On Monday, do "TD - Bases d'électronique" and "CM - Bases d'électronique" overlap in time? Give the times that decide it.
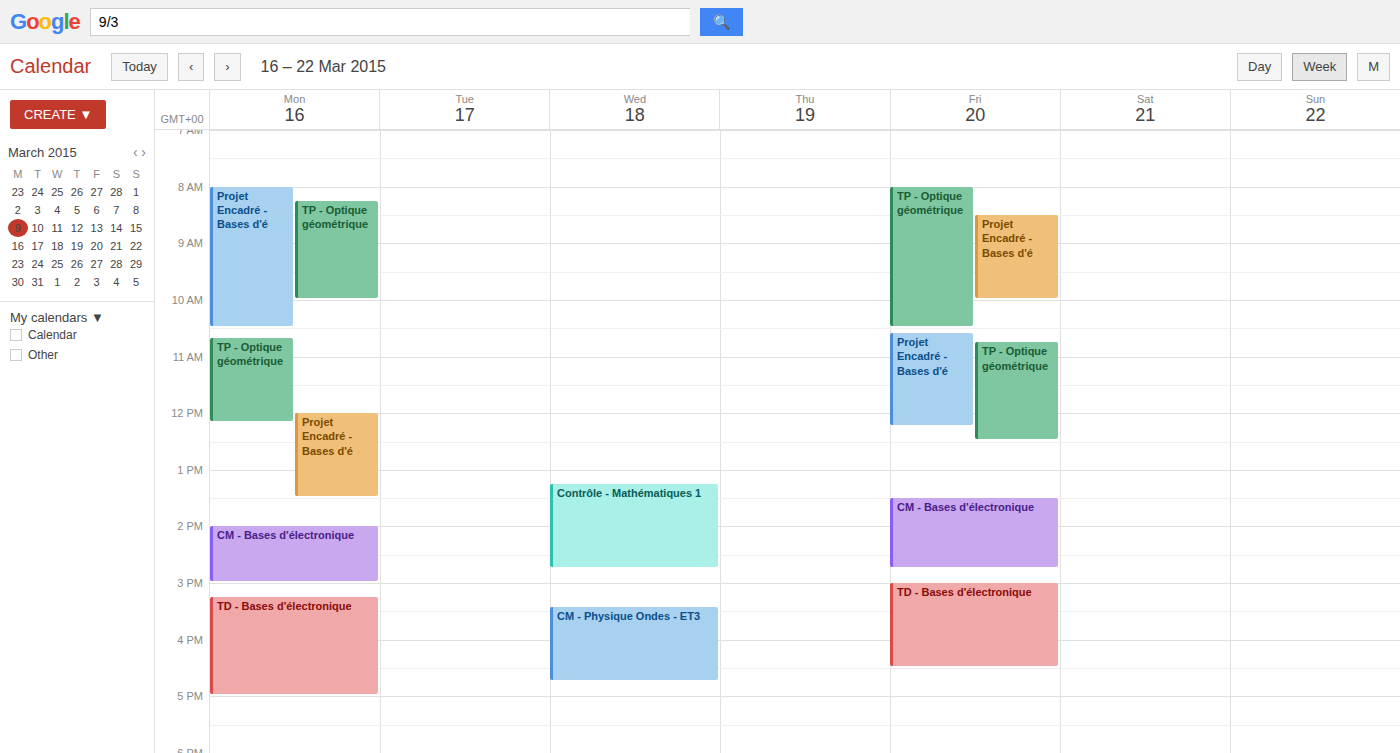
"CM - Bases d'électronique" ends at 3:00 PM and "TD - Bases d'électronique" starts at 3:15 PM -- no overlap.